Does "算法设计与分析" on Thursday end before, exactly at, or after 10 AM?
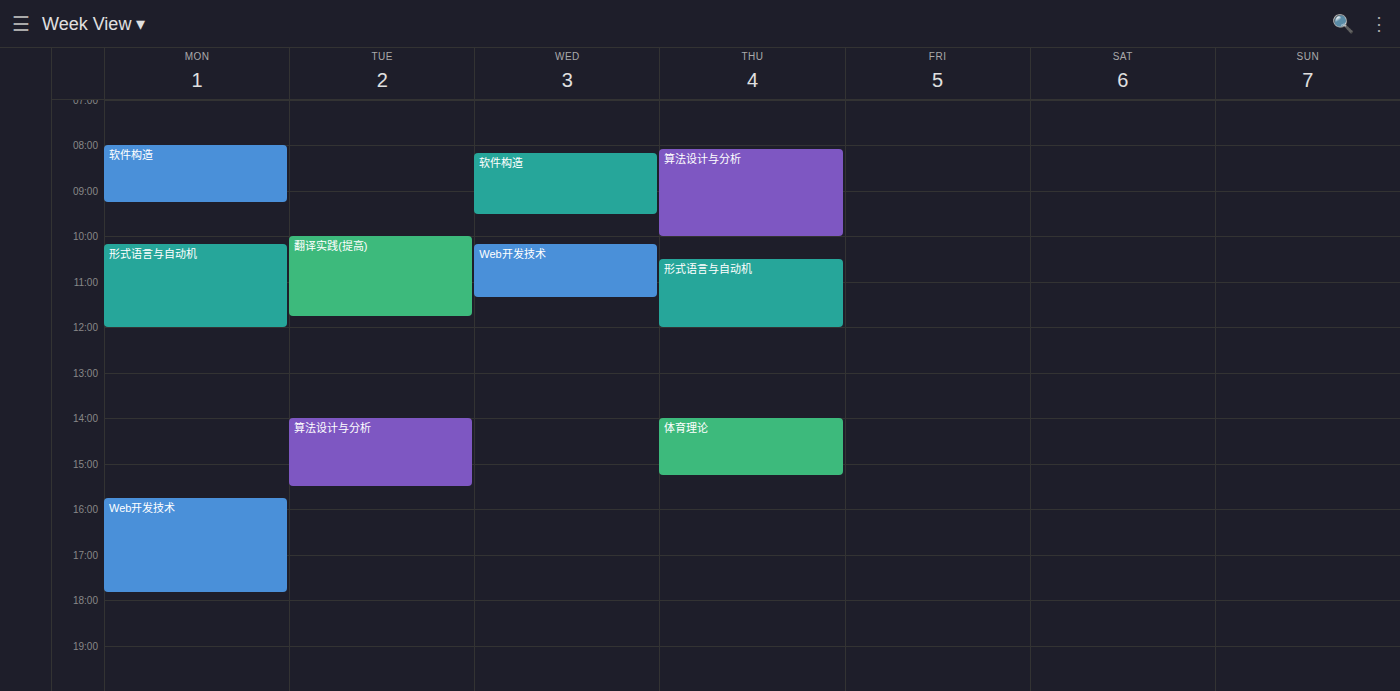
10:00 AM -- exactly at 10 AM, on the 10 AM line.